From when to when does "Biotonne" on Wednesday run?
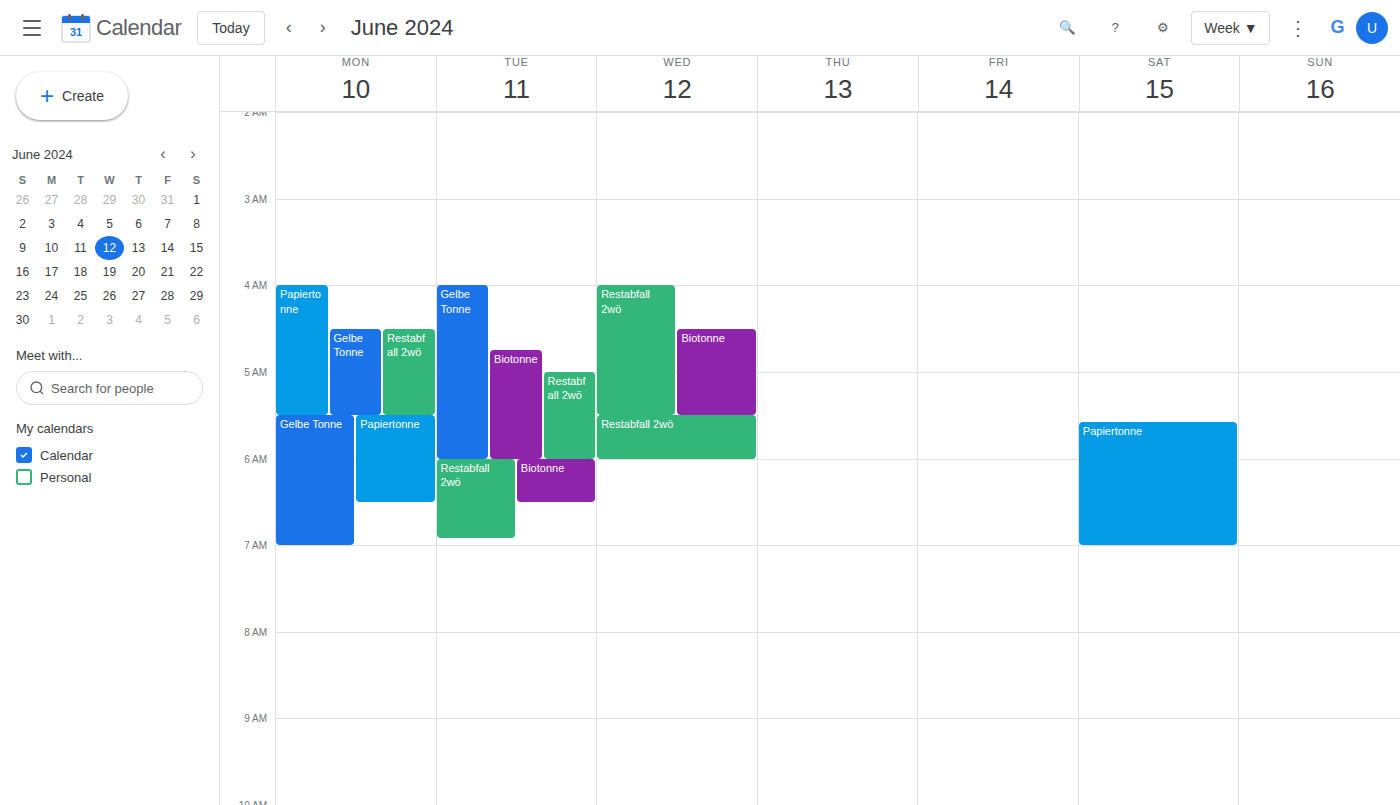
4:30 AM to 5:30 AM